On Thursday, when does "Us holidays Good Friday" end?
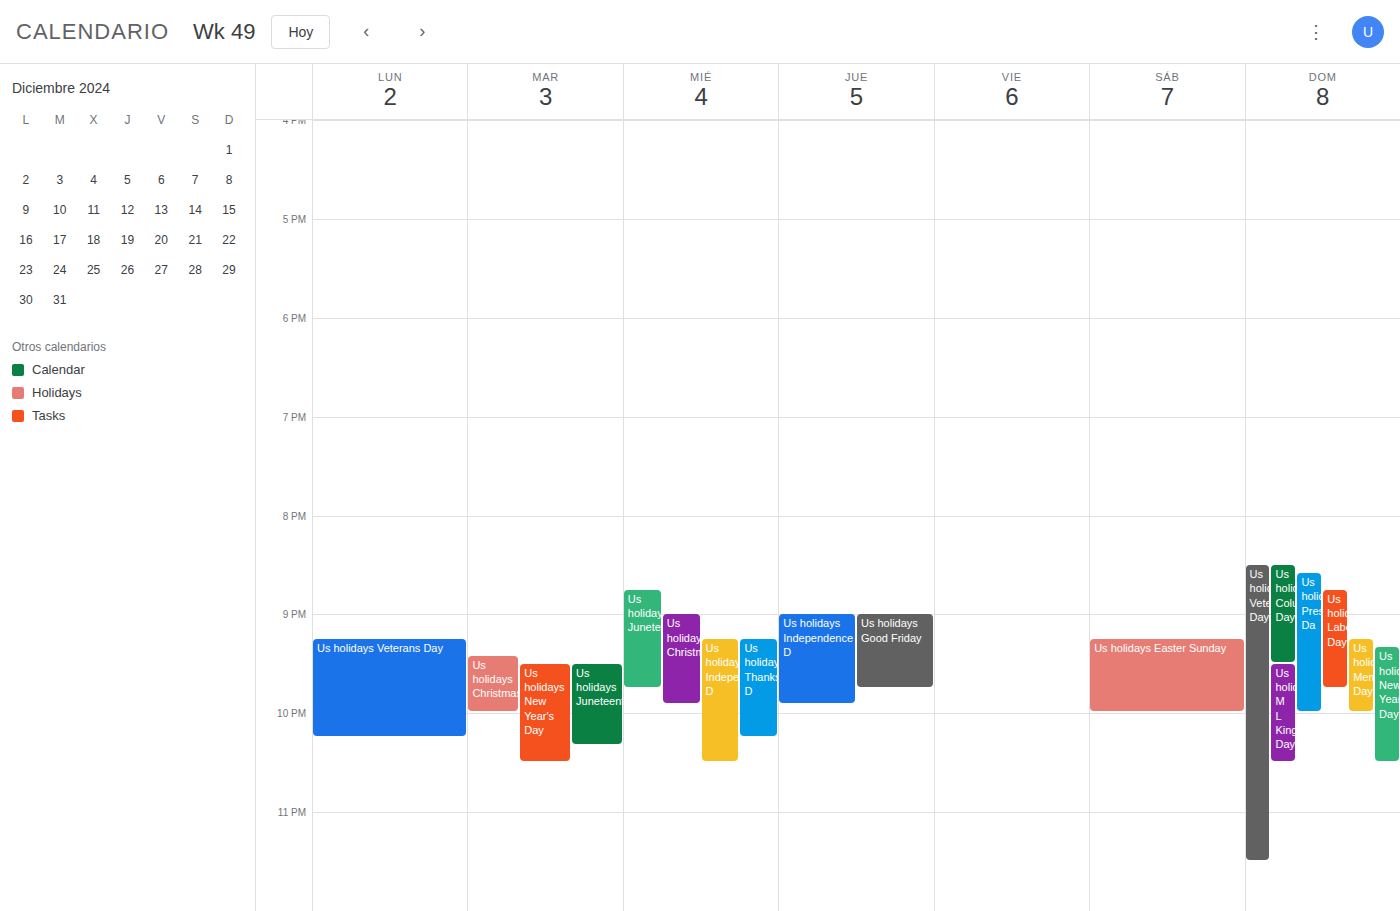
9:45 PM